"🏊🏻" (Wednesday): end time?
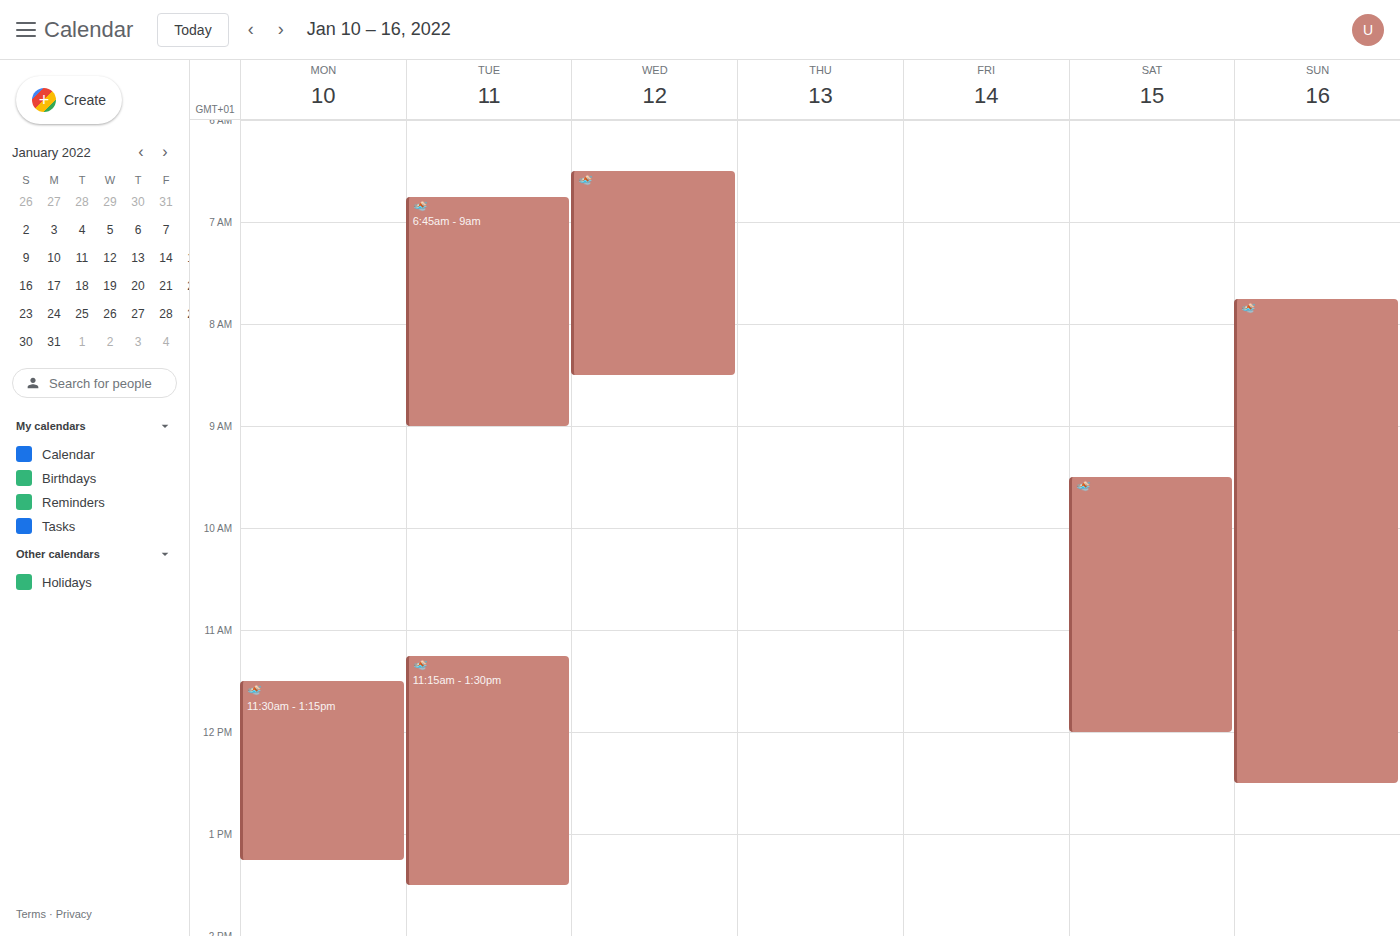
08:30